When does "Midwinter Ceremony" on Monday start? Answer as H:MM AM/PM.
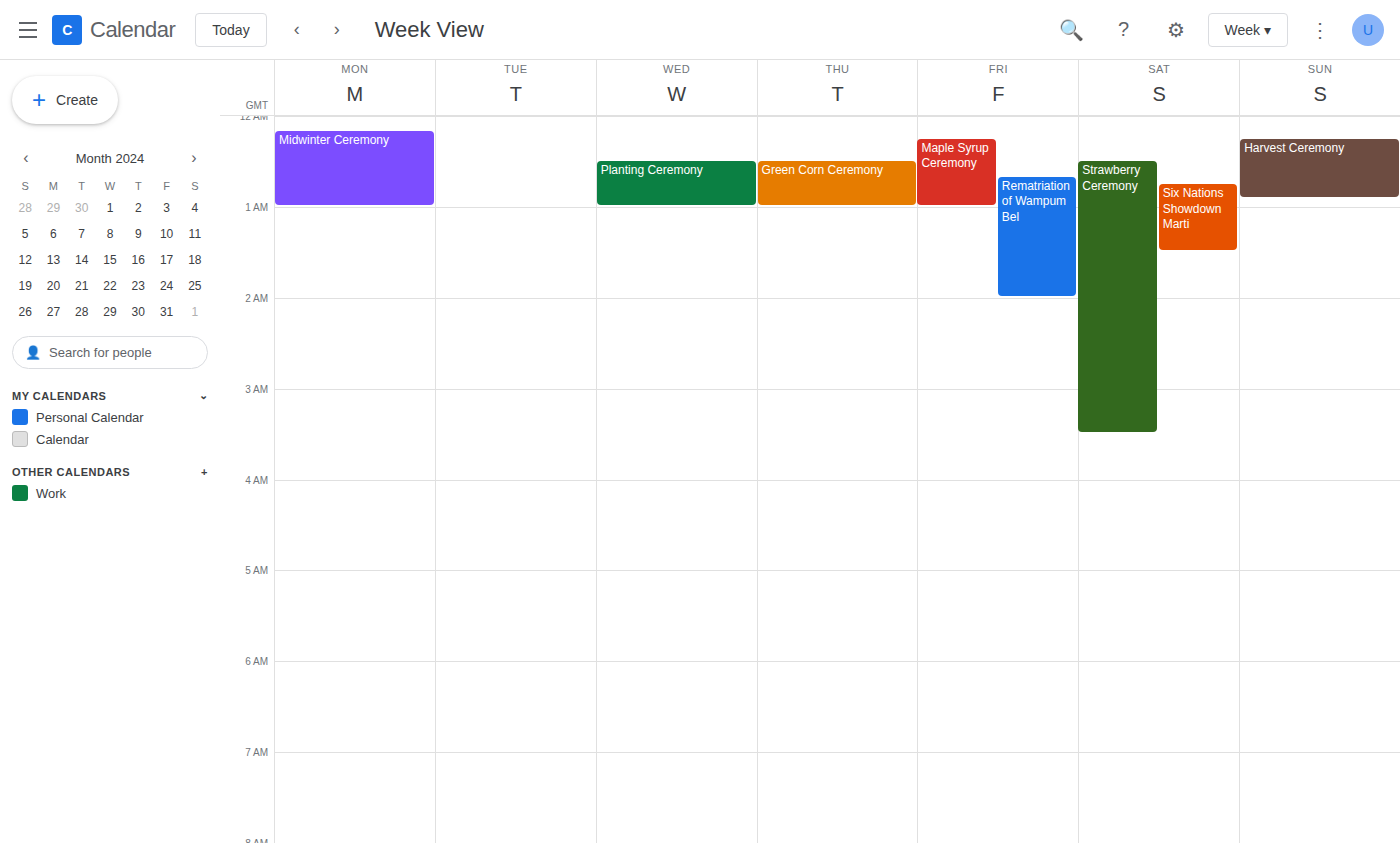
12:10 AM